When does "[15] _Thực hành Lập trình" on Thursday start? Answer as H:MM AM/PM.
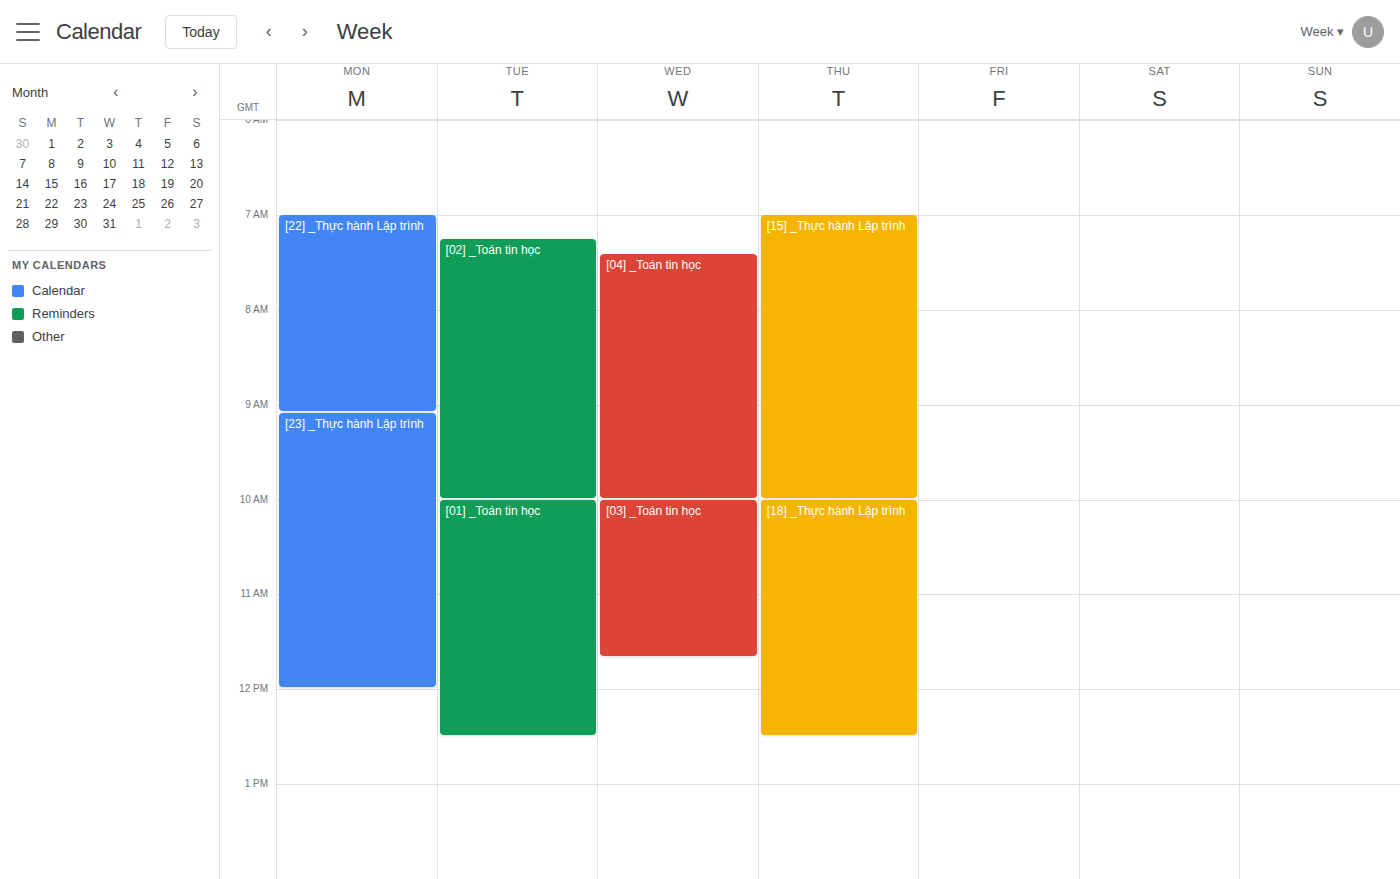
7:00 AM